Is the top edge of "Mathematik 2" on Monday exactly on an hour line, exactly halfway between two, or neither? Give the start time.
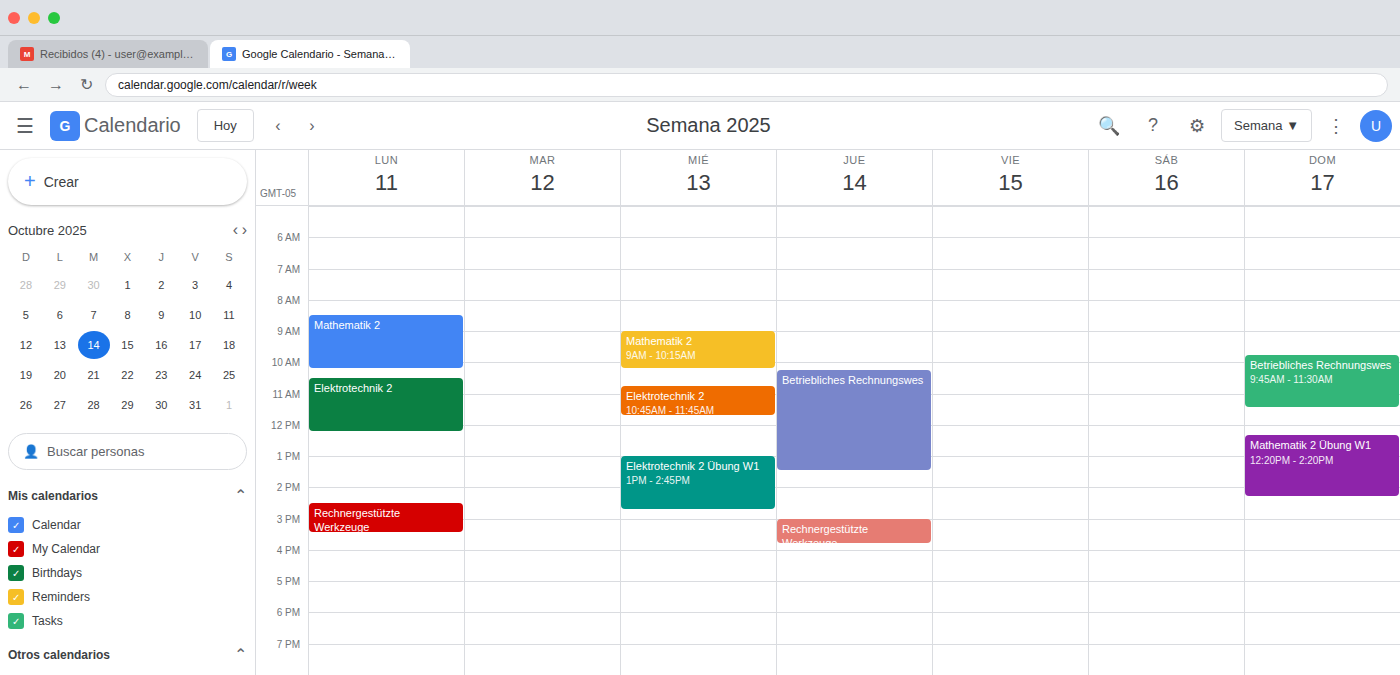
8:30 AM -- halfway between the 8 AM and 9 AM lines.